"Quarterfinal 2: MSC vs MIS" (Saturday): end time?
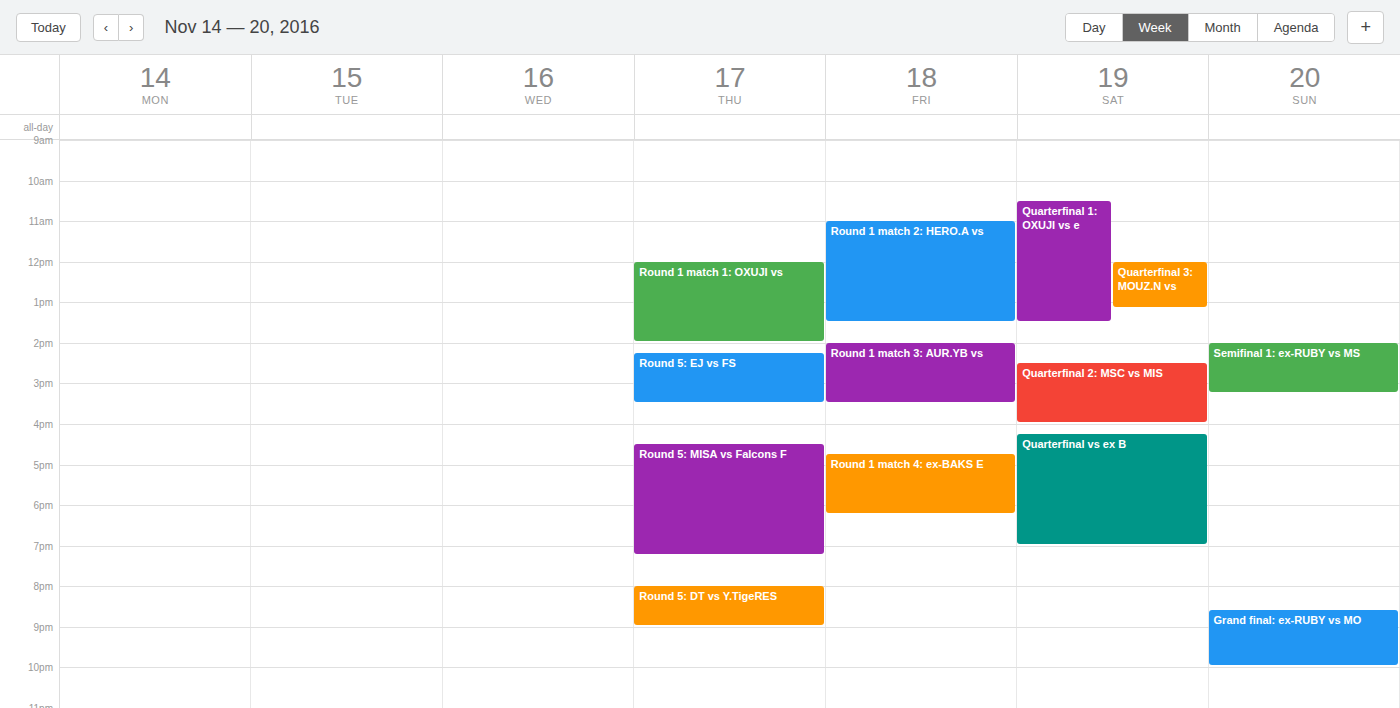
4:00 PM